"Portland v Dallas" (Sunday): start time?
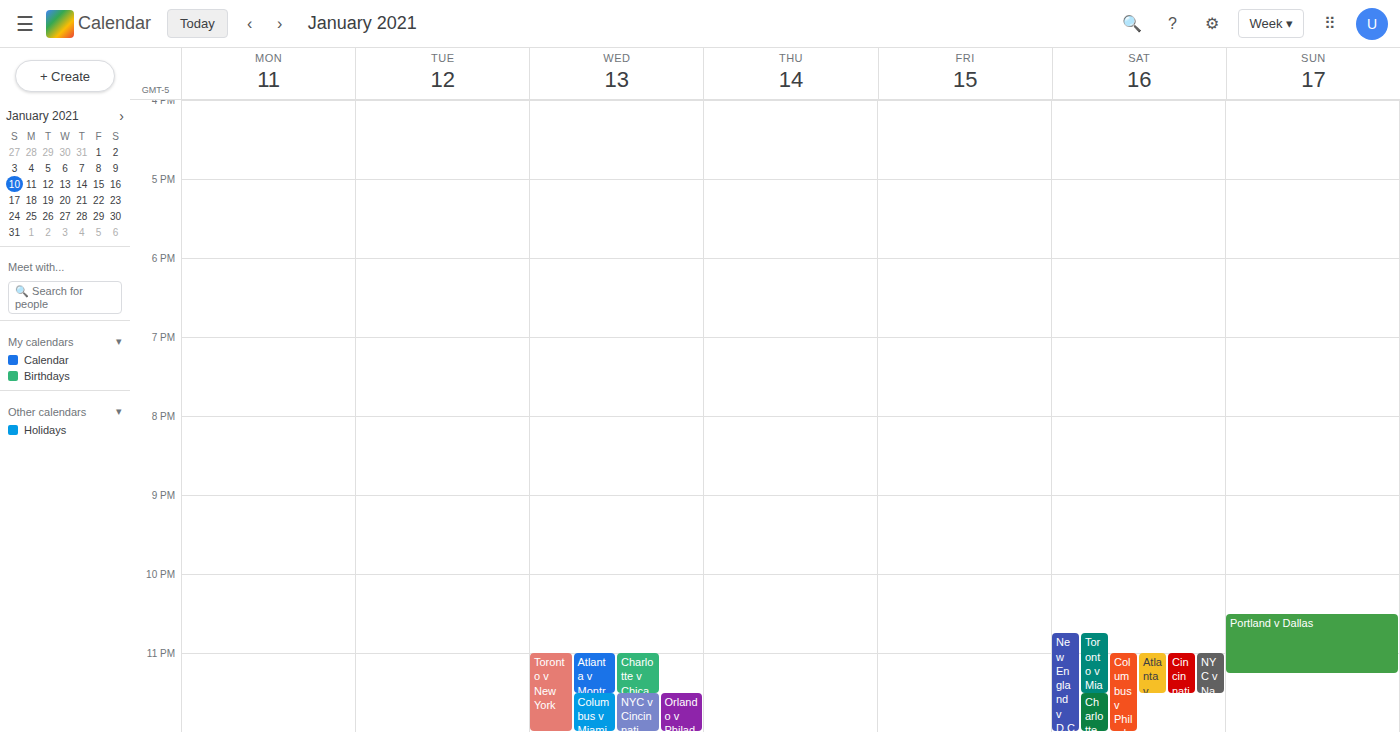
10:30 PM